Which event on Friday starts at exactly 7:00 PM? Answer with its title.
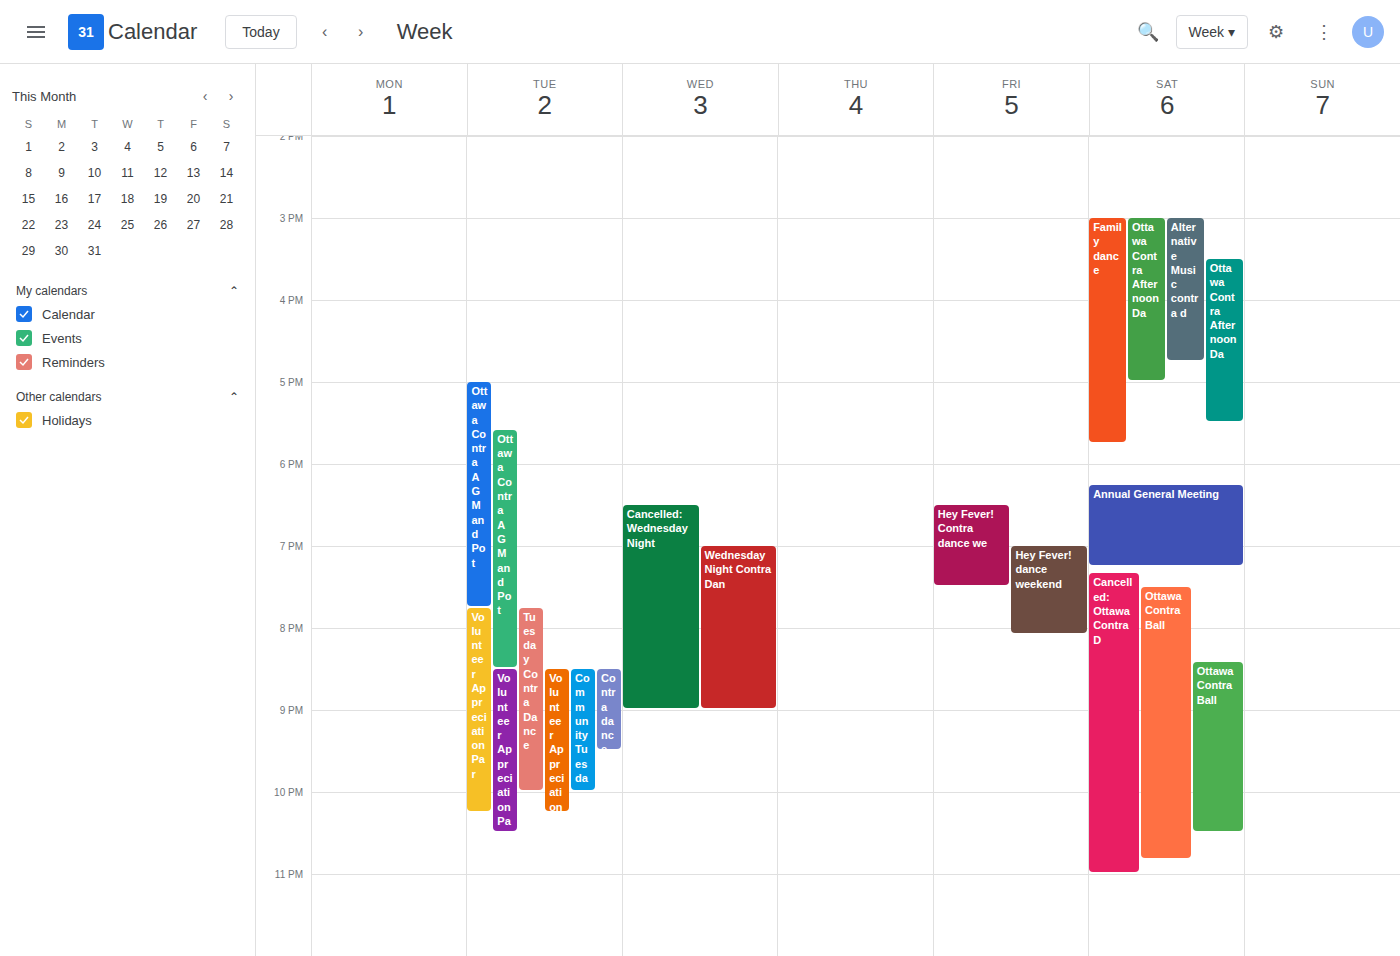
"Hey Fever! dance weekend"